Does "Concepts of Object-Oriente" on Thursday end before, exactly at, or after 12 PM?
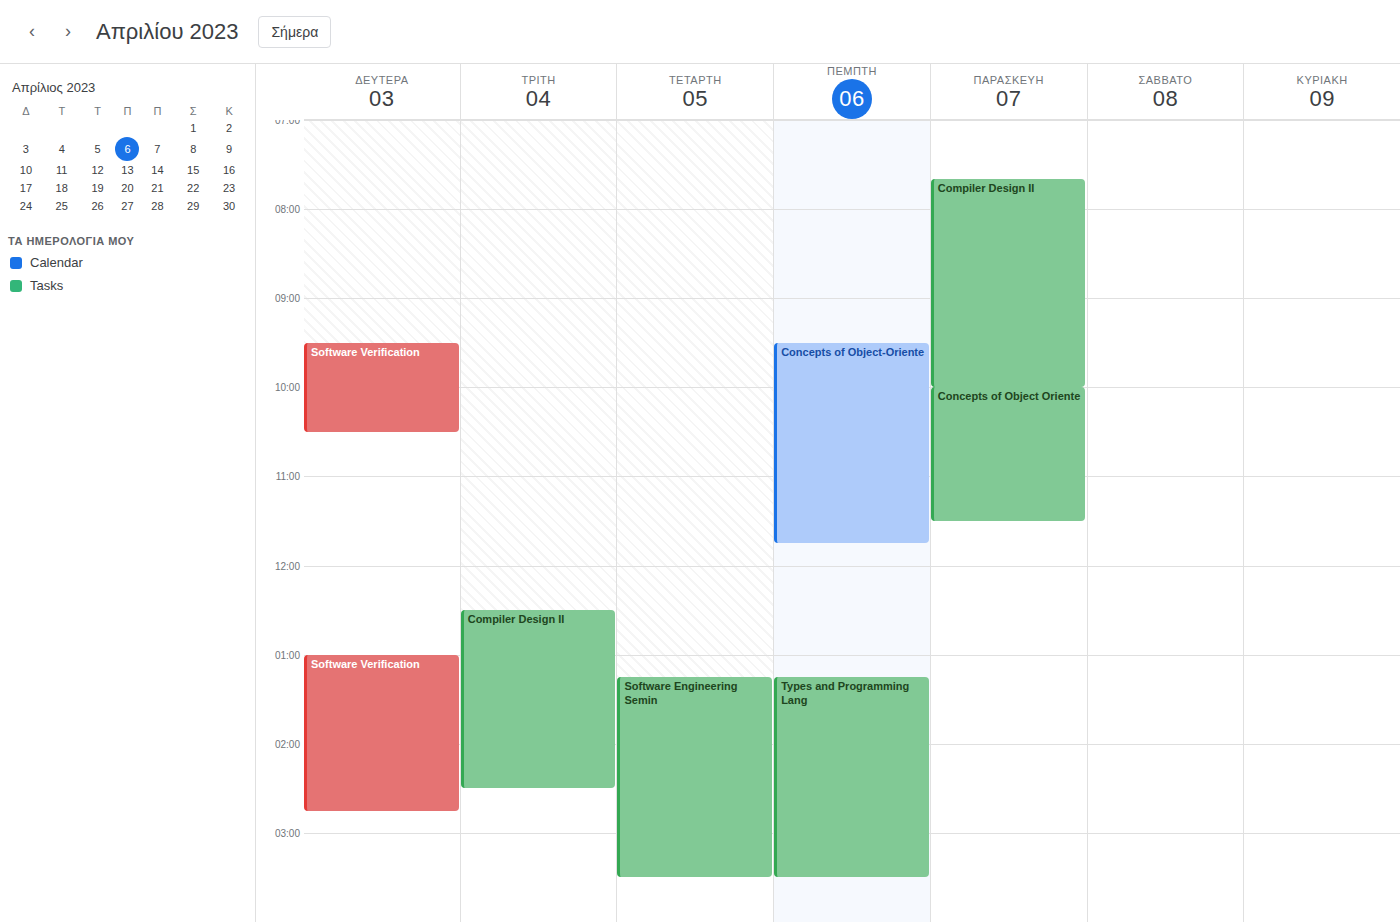
11:45 AM -- before 12 PM, 15 minutes above the 12 PM line.